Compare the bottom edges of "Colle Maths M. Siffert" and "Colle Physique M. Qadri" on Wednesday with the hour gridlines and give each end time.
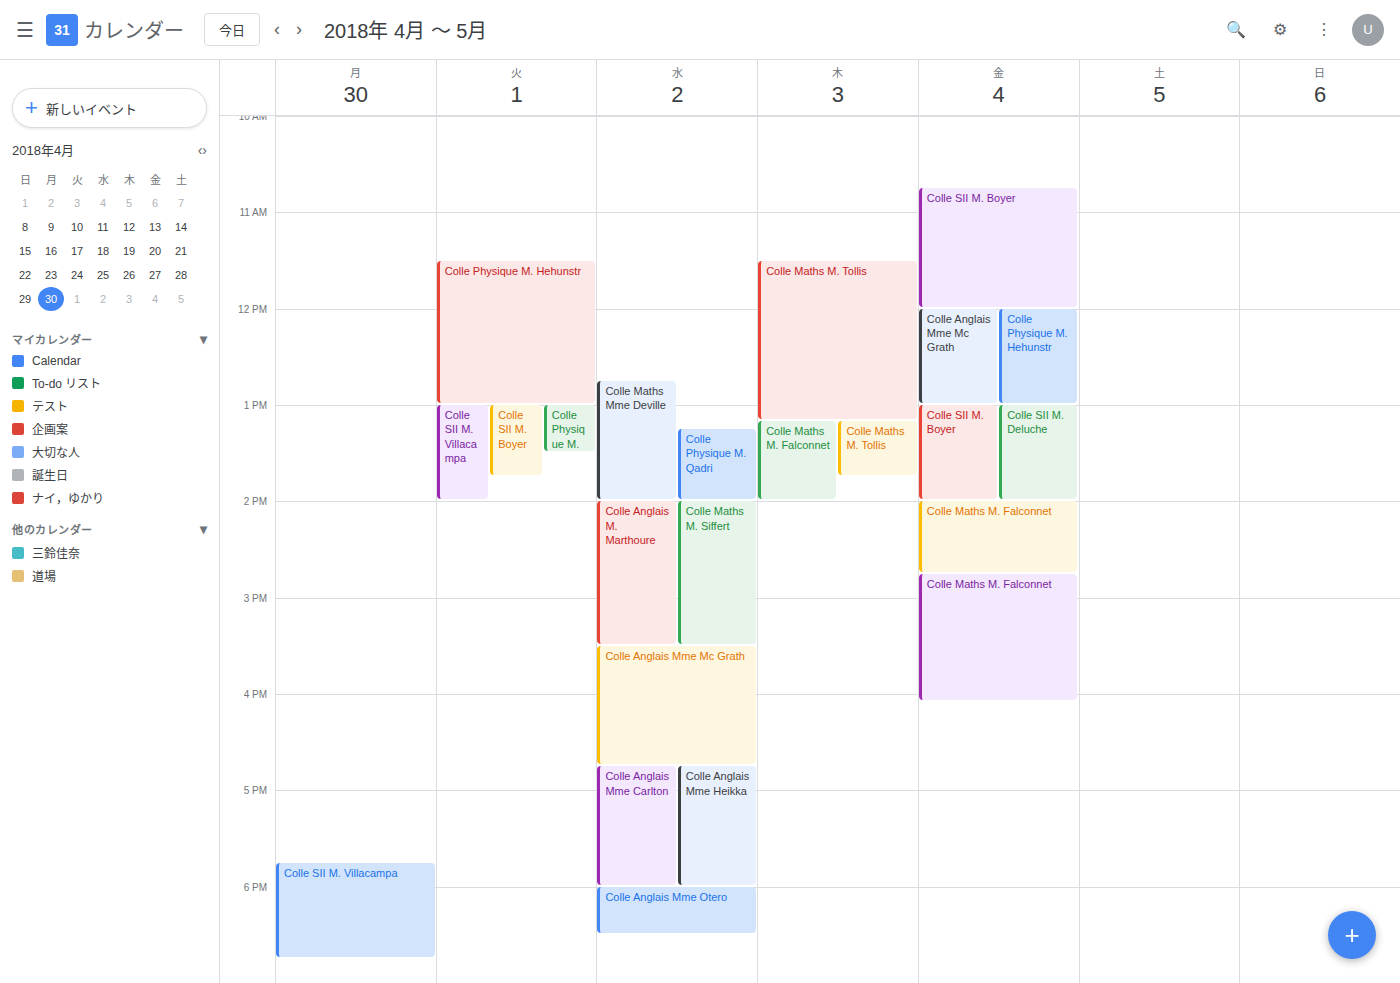
"Colle Maths M. Siffert": 3:30 PM, halfway between the 3 PM and 4 PM lines. "Colle Physique M. Qadri": 2:00 PM, exactly on the 2 PM line.